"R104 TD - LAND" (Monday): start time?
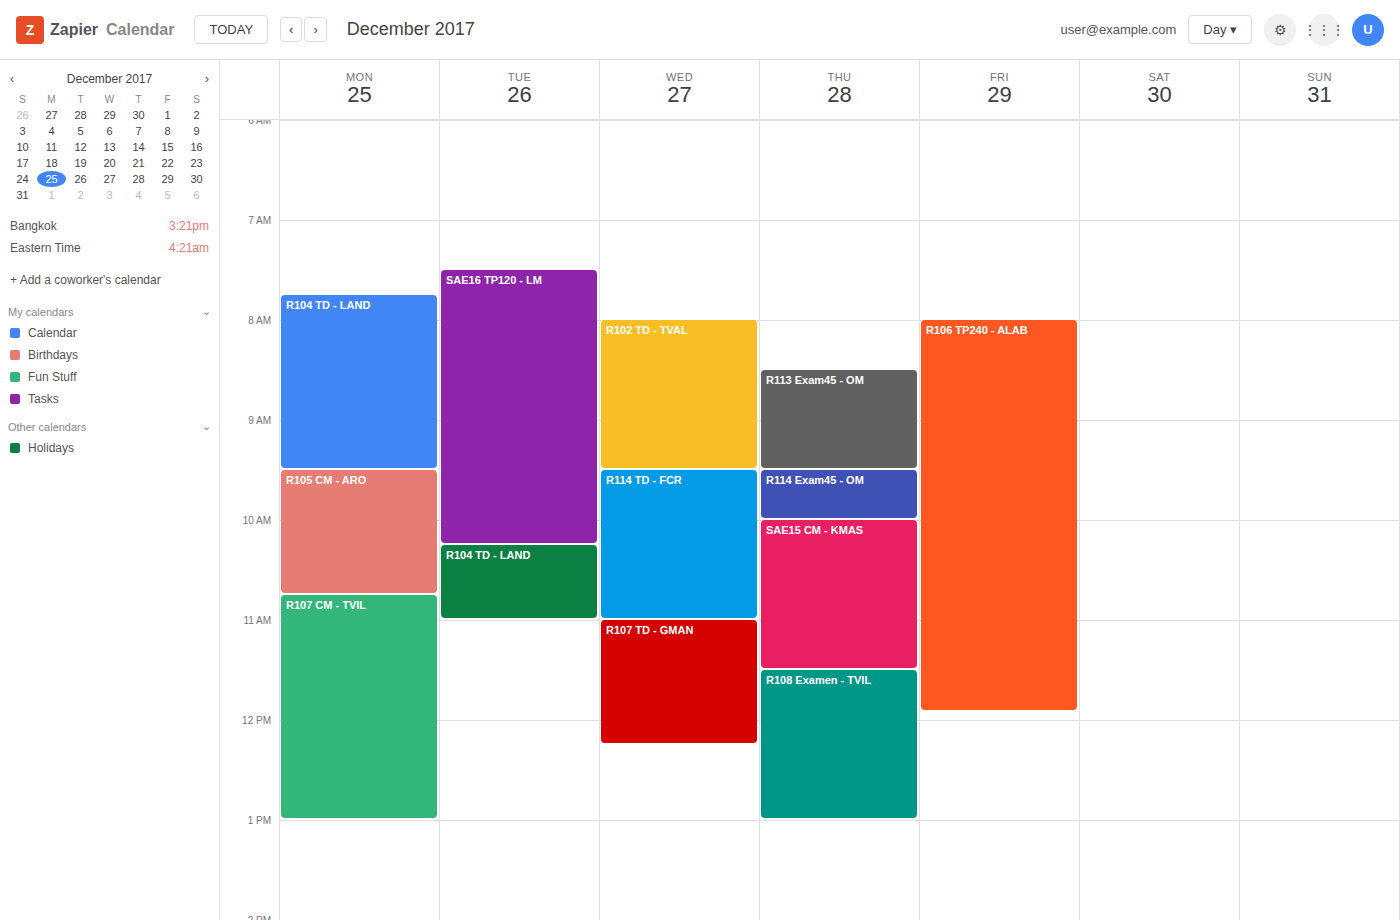
7:45 AM